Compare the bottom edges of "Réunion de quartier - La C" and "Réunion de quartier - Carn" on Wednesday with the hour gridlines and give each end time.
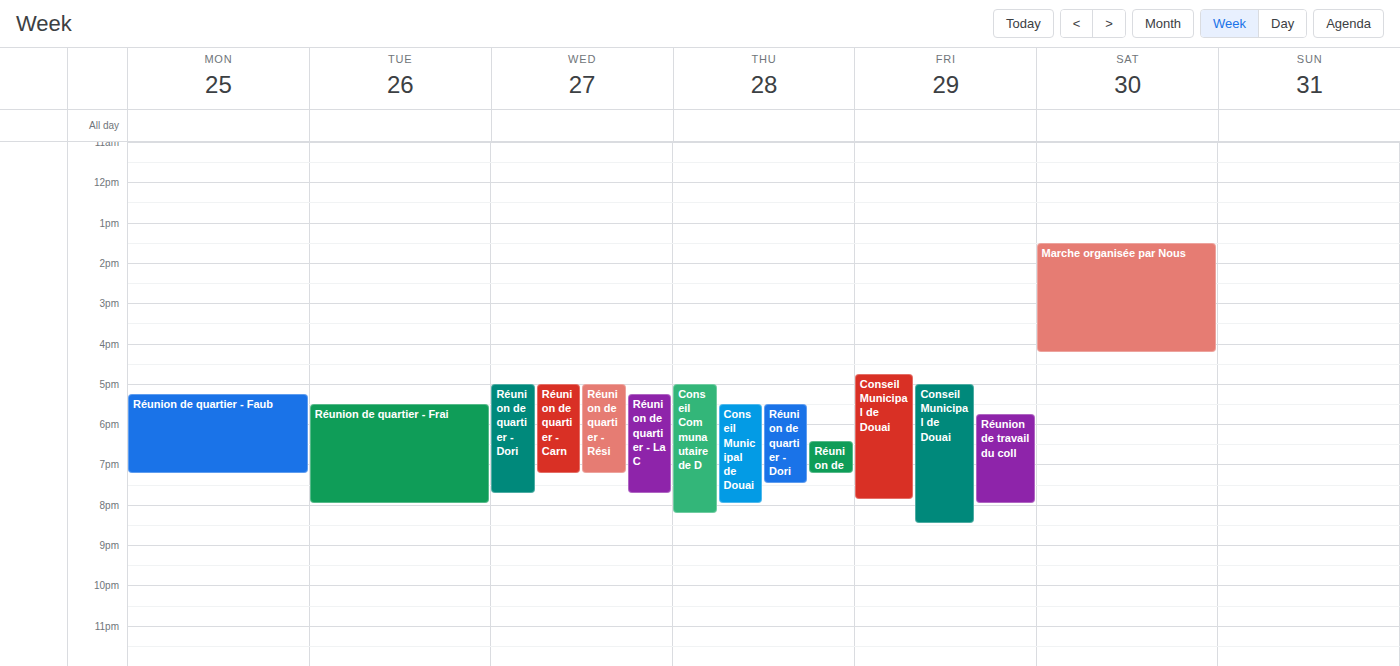
"Réunion de quartier - La C": 7:45 PM, neither: three quarters of the way from the 7 PM line to the 8 PM line. "Réunion de quartier - Carn": 7:15 PM, neither: a quarter of the way from the 7 PM line to the 8 PM line.